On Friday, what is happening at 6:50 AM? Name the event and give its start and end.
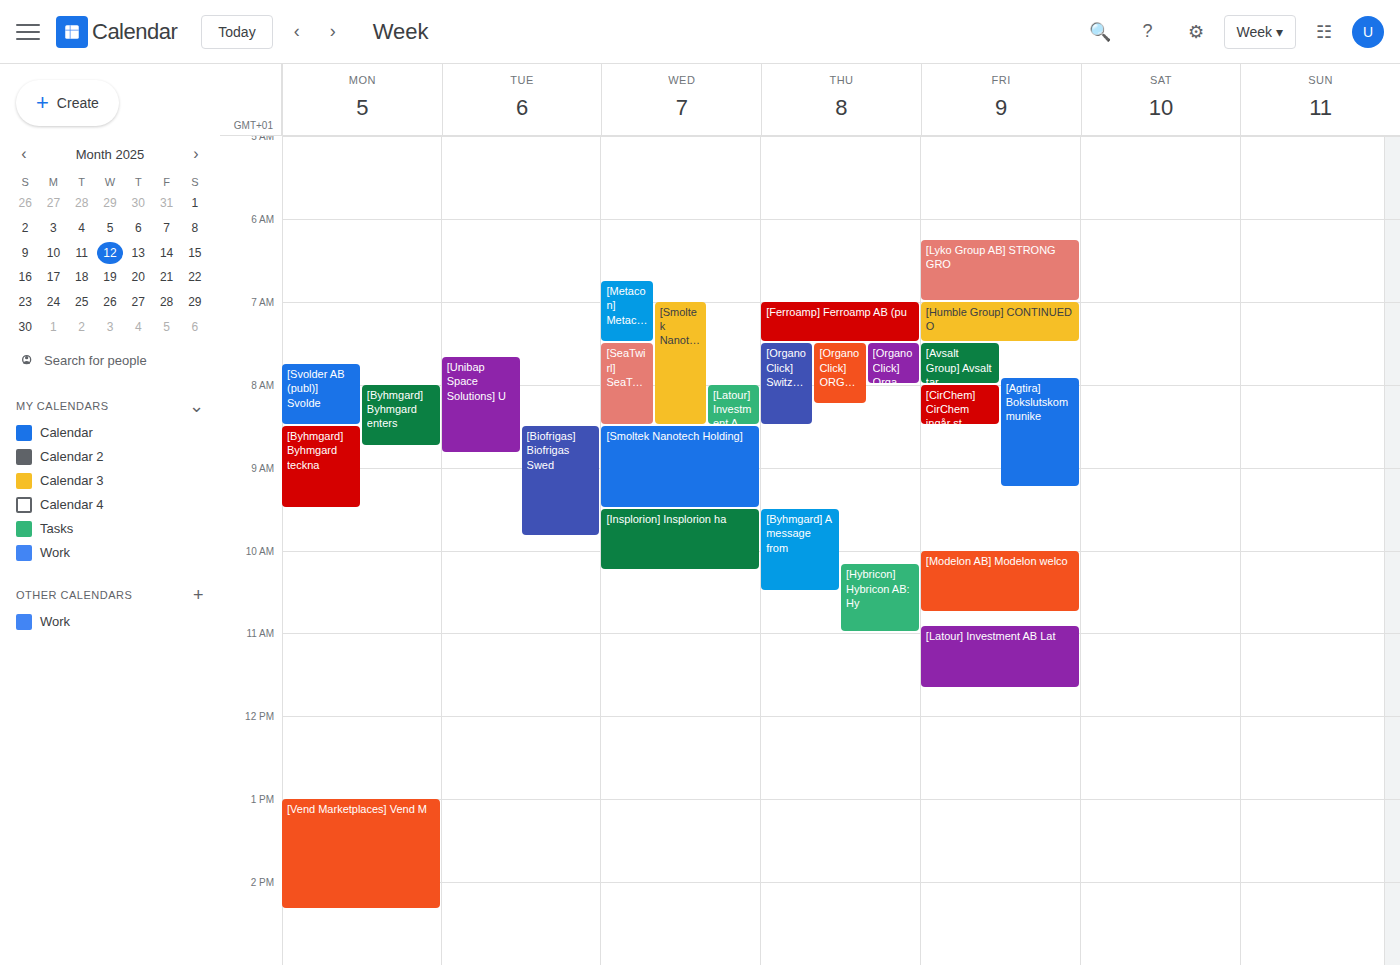
"[Lyko Group AB] STRONG GRO", 6:15 AM to 7:00 AM